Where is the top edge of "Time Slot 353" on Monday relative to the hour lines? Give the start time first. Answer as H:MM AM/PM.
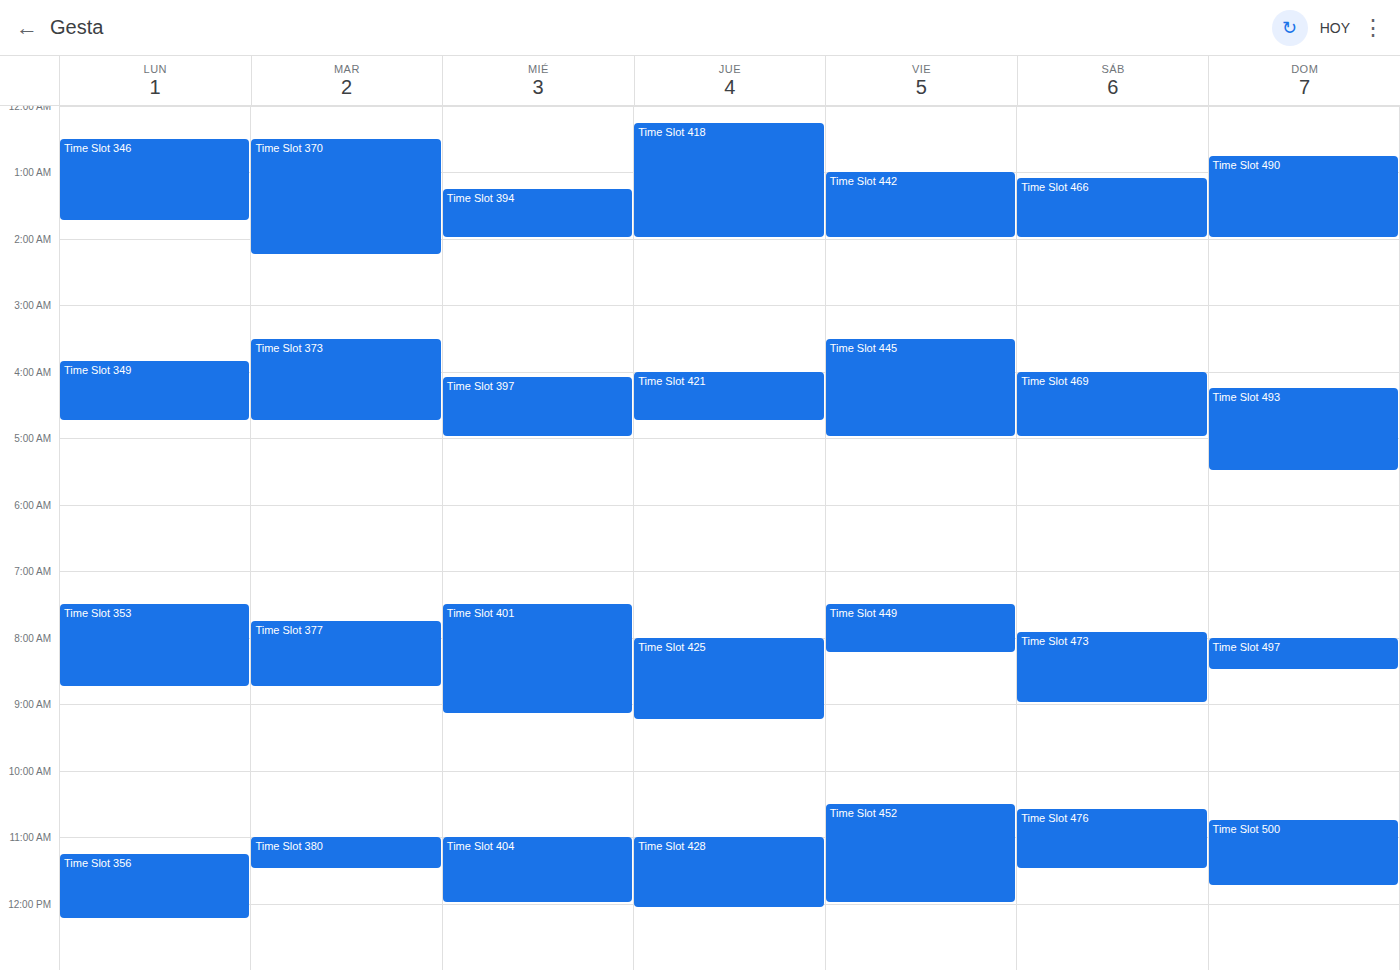
7:30 AM -- halfway between the 7 AM and 8 AM lines.